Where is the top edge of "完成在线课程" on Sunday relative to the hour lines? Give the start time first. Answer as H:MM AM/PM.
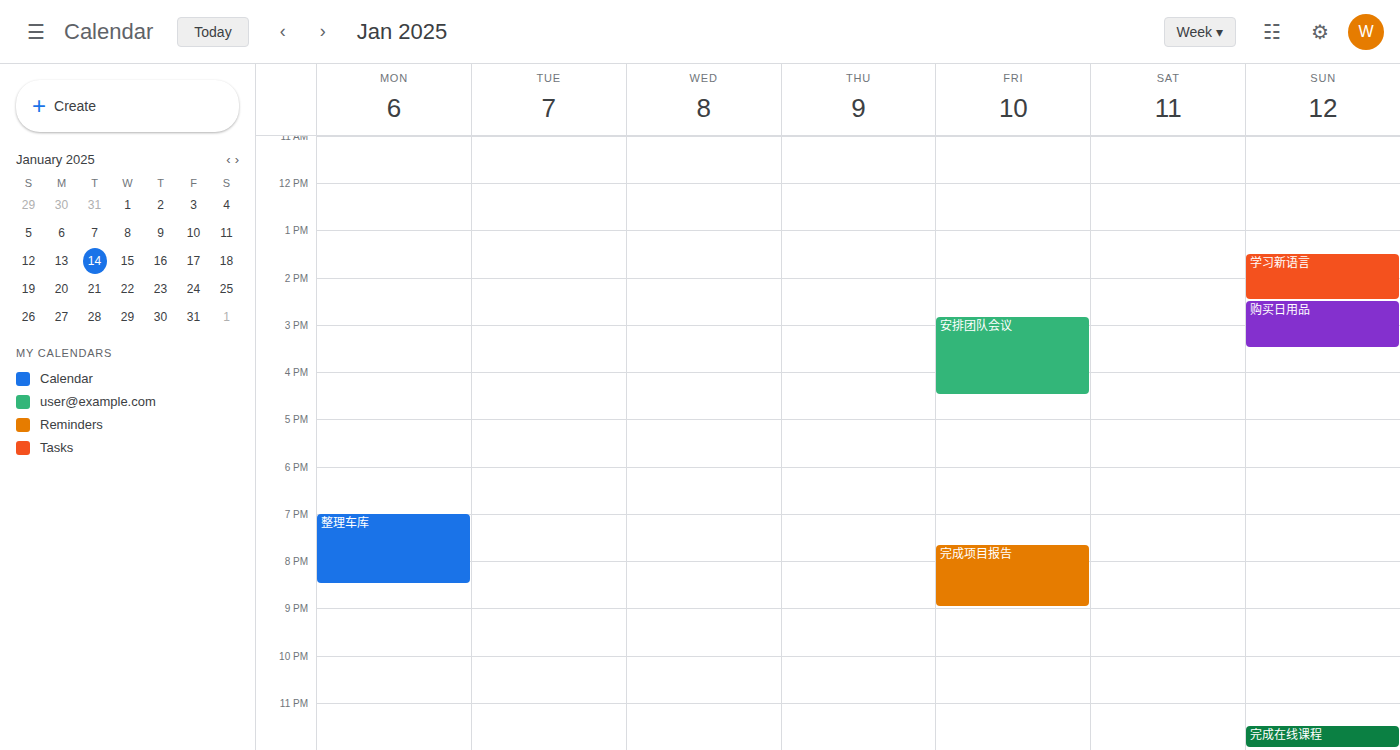
11:30 PM -- halfway between the 11 PM and 12 AM lines.